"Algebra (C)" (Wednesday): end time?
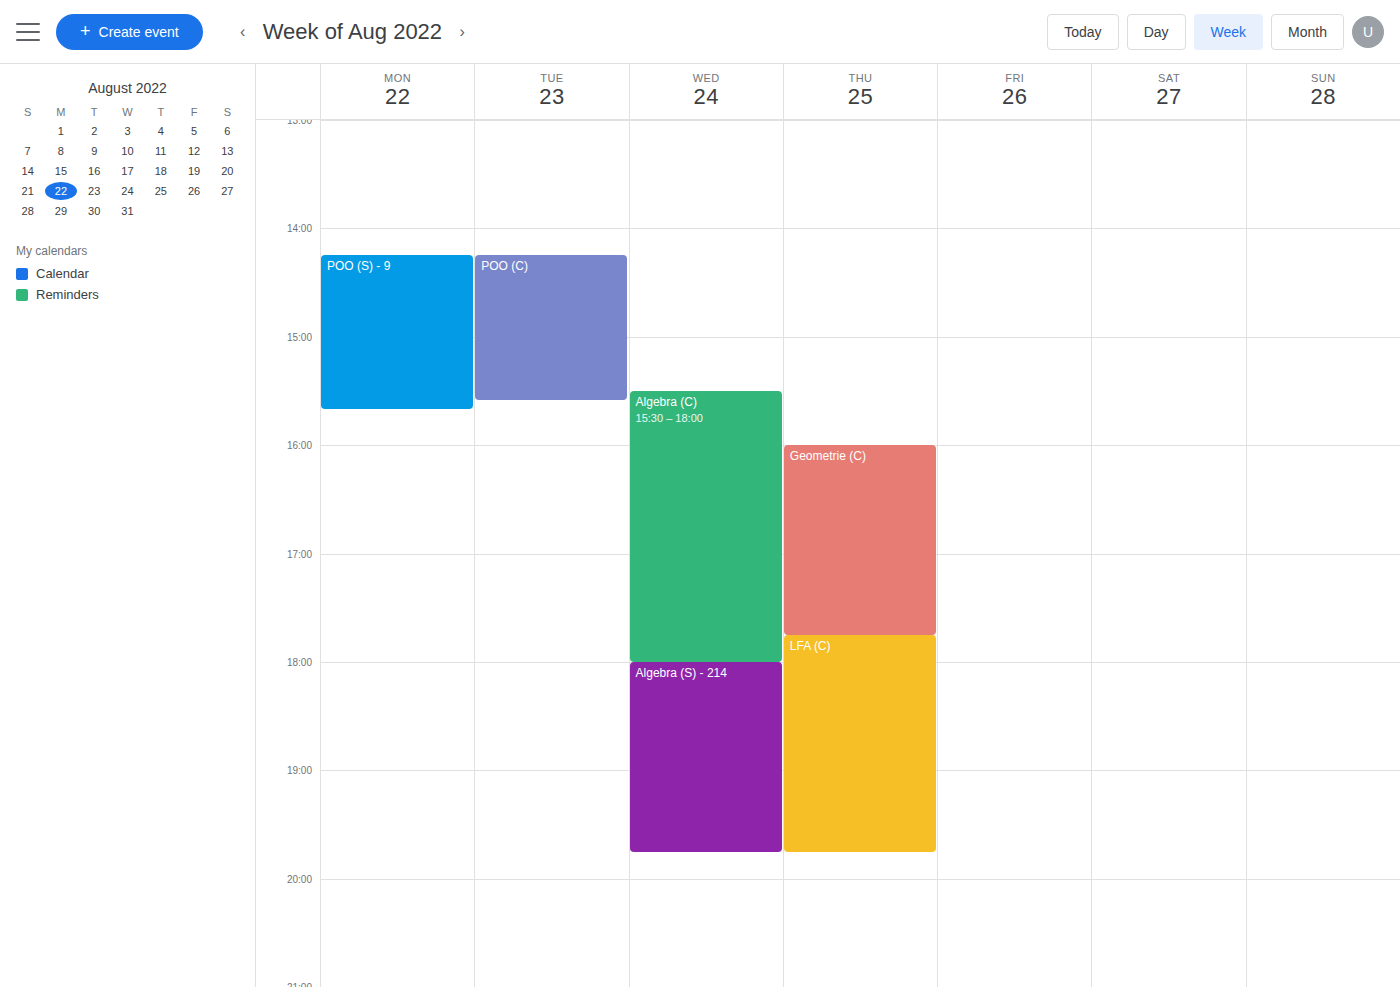
6:00 PM